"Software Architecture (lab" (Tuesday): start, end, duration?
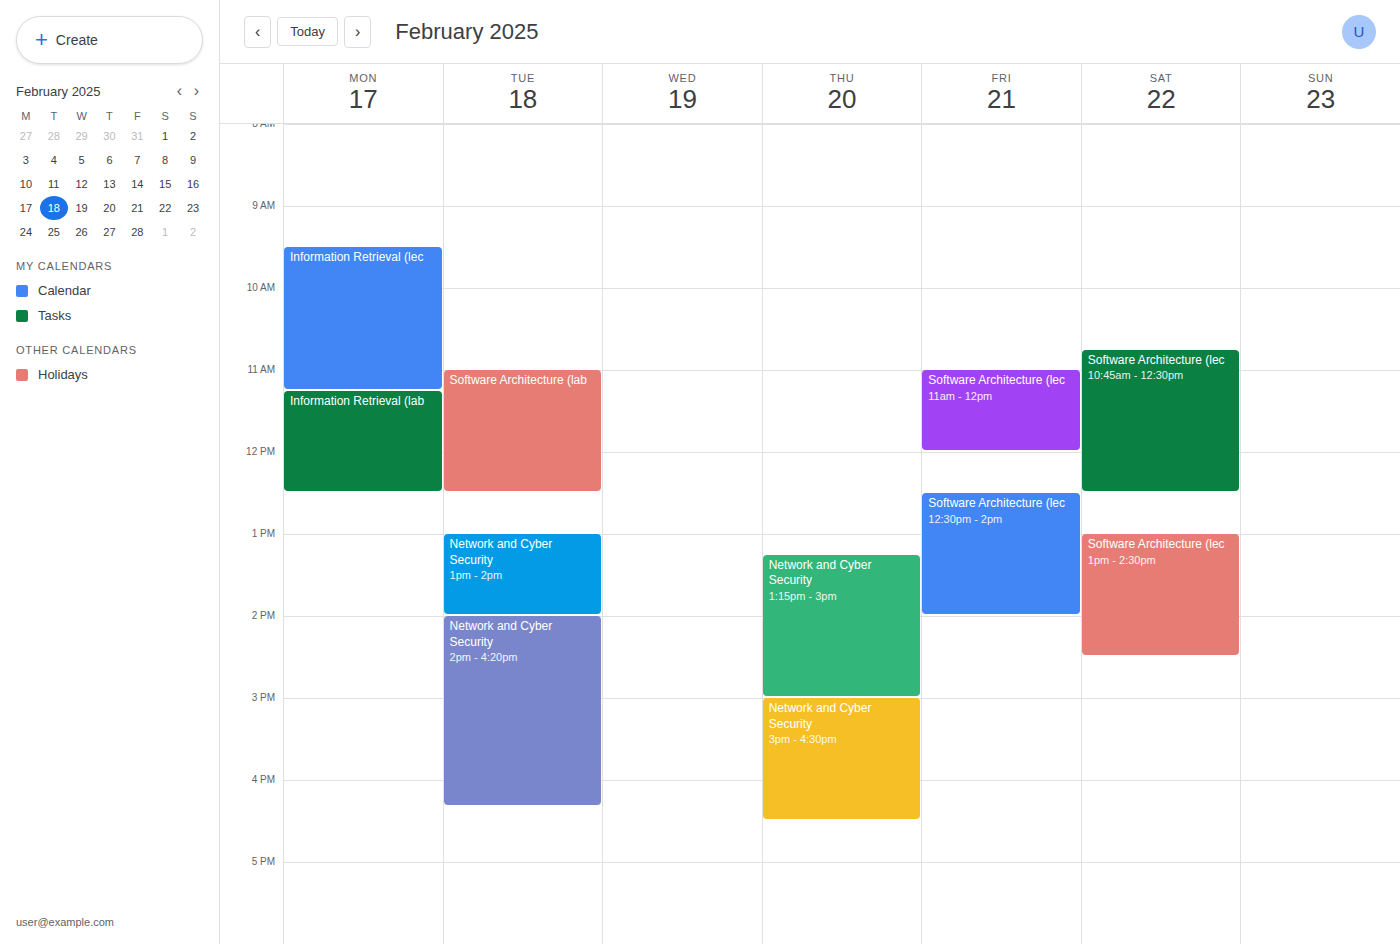
11:00 AM to 12:30 PM, 1 hour 30 minutes